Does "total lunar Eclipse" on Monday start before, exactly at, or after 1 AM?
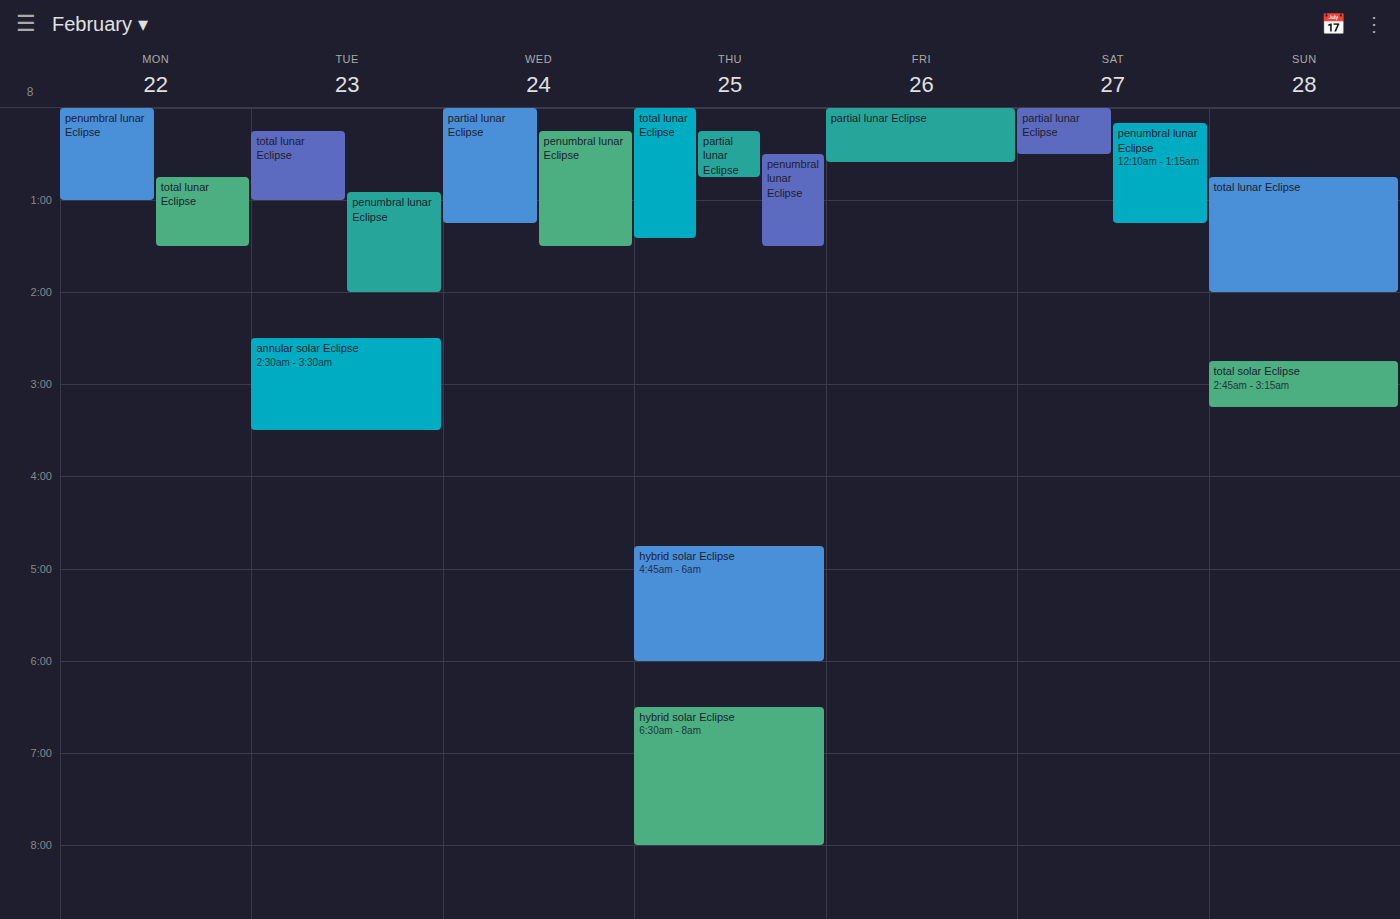
12:45 AM -- before 1 AM, 15 minutes above the 1 AM line.